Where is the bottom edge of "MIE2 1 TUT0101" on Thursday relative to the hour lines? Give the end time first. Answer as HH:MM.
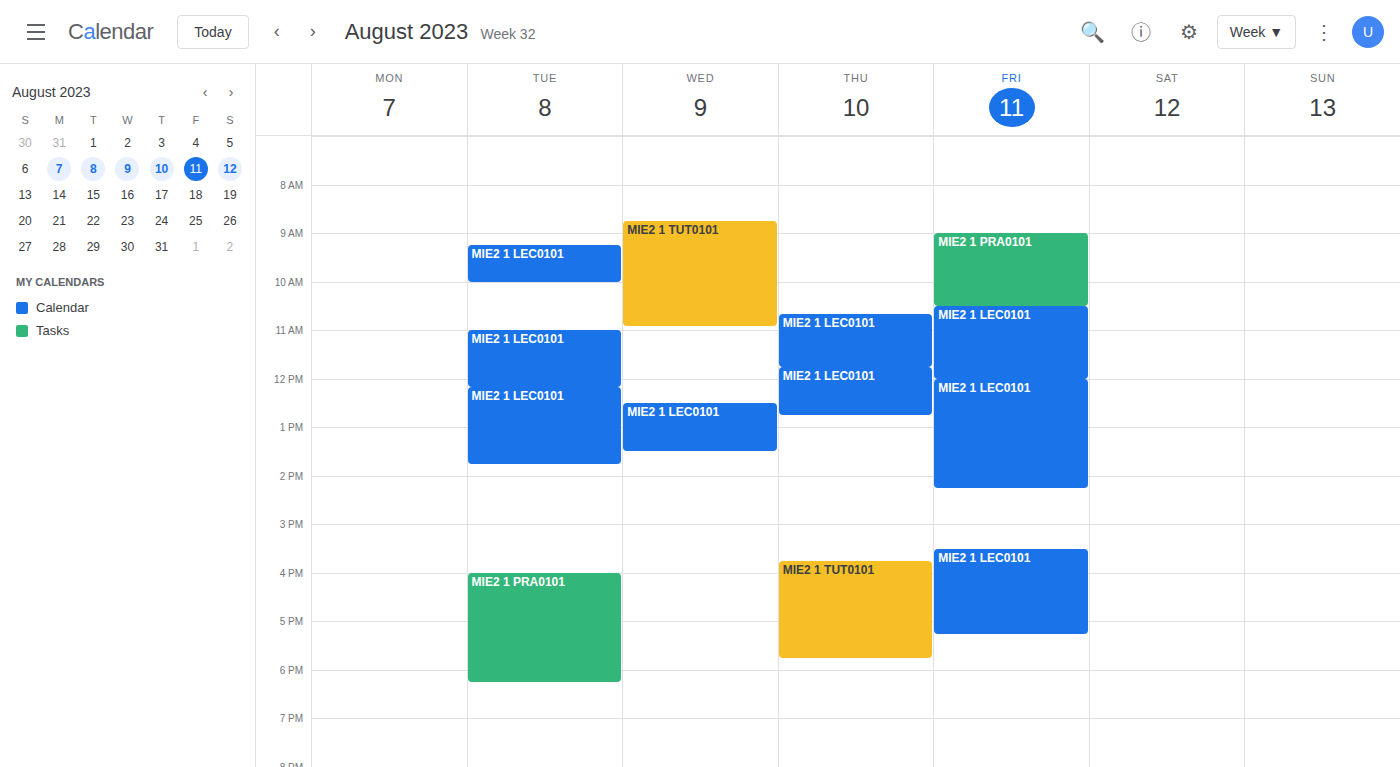
17:45 -- neither: three quarters of the way from the 17:00 line to the 18:00 line.